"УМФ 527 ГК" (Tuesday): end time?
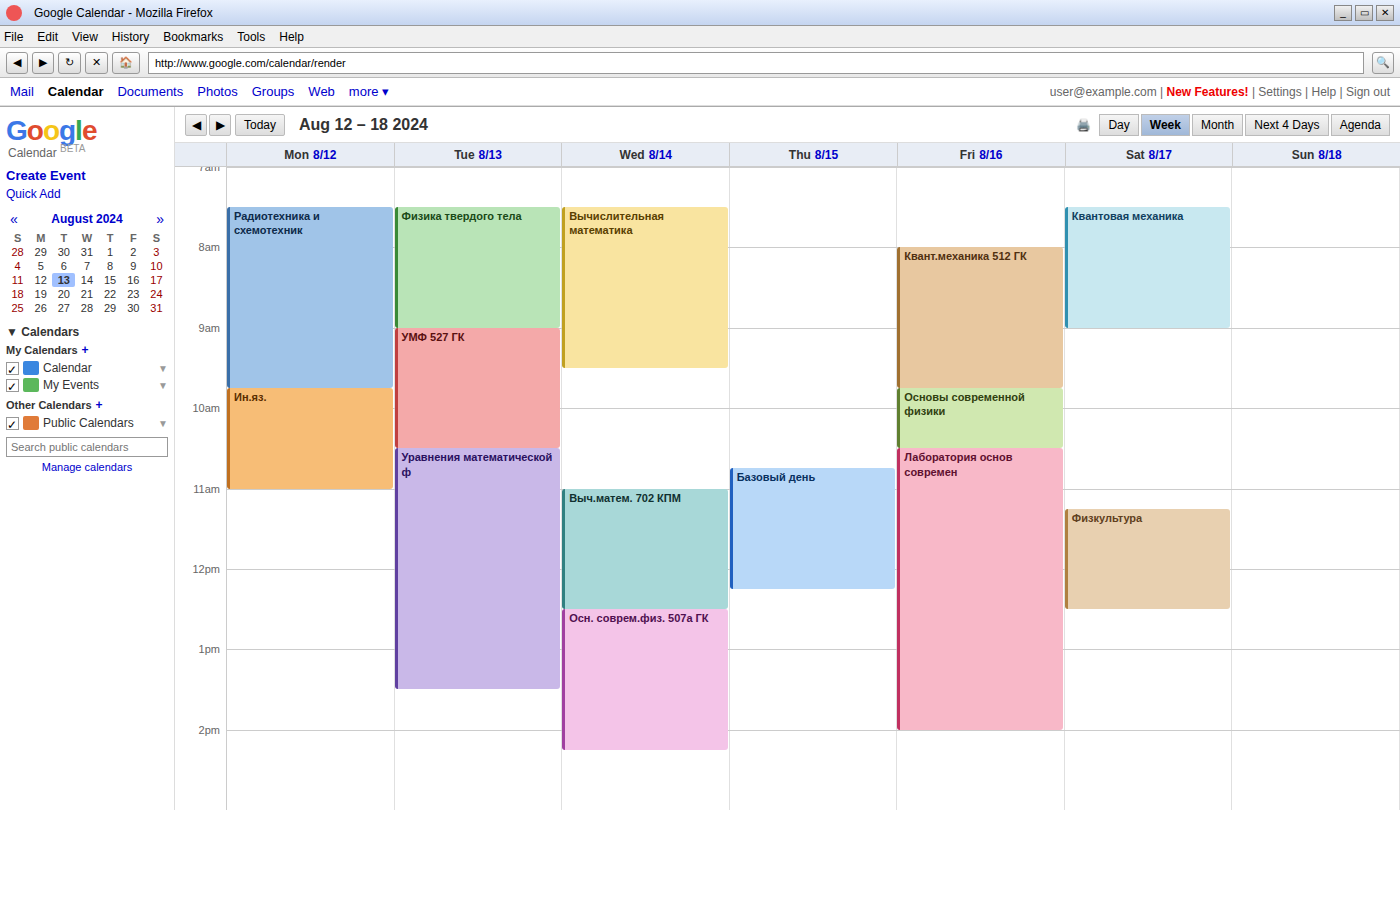
10:30